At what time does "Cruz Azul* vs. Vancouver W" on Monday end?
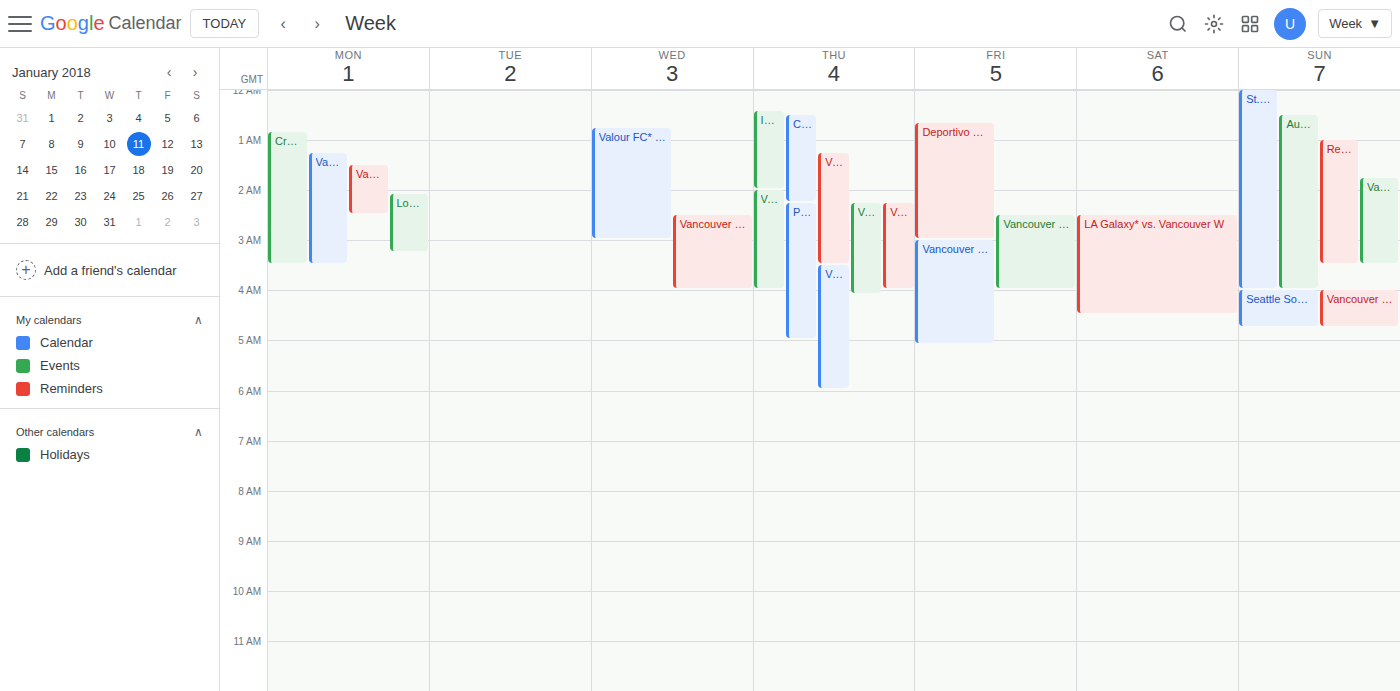
3:30 AM